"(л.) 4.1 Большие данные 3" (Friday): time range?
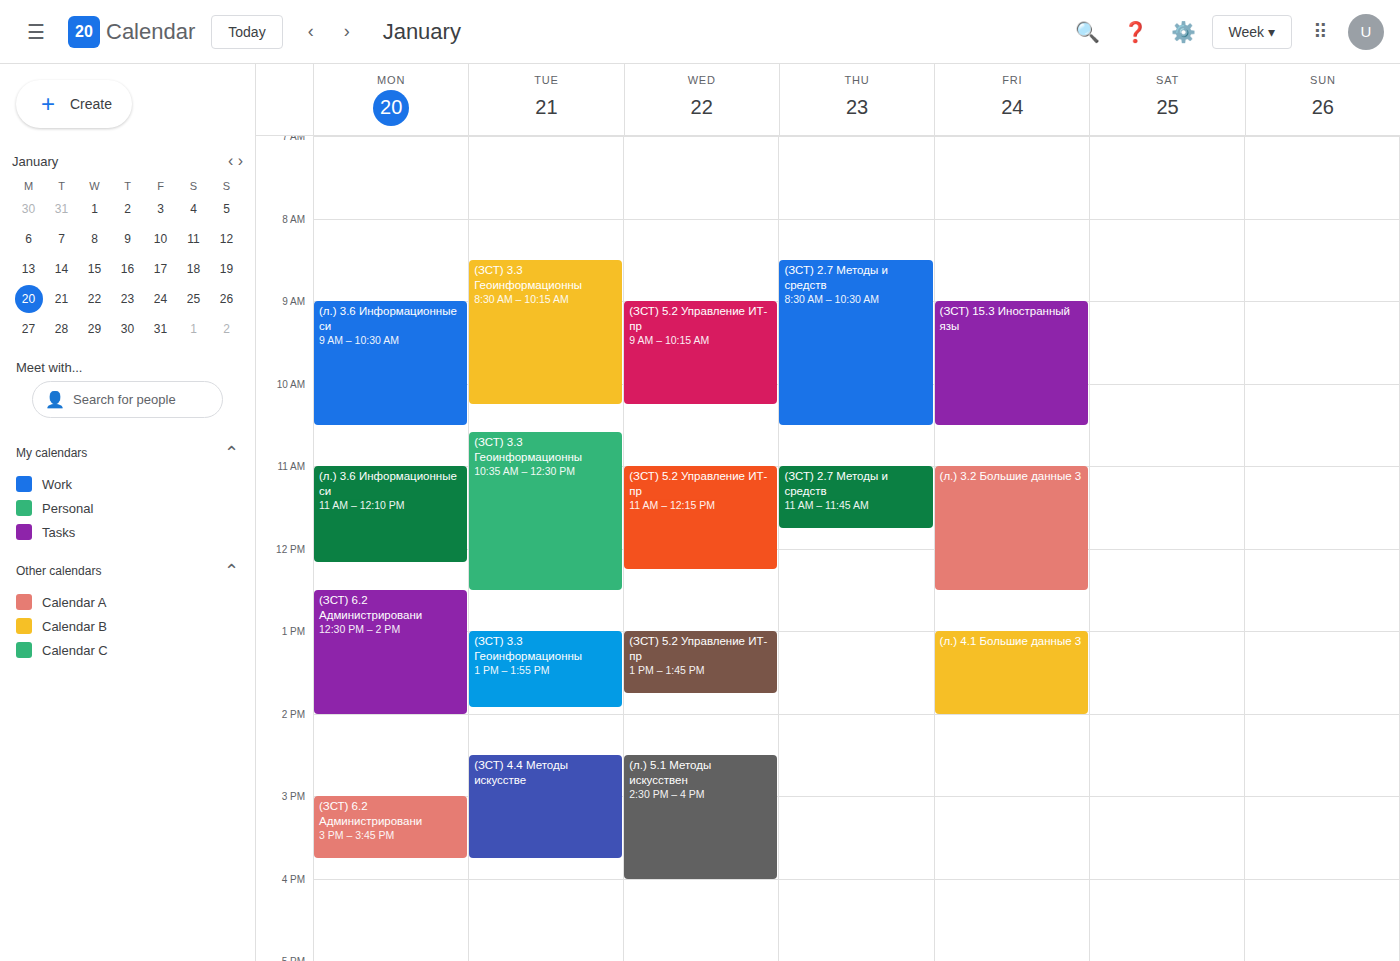
1:00 PM to 2:00 PM